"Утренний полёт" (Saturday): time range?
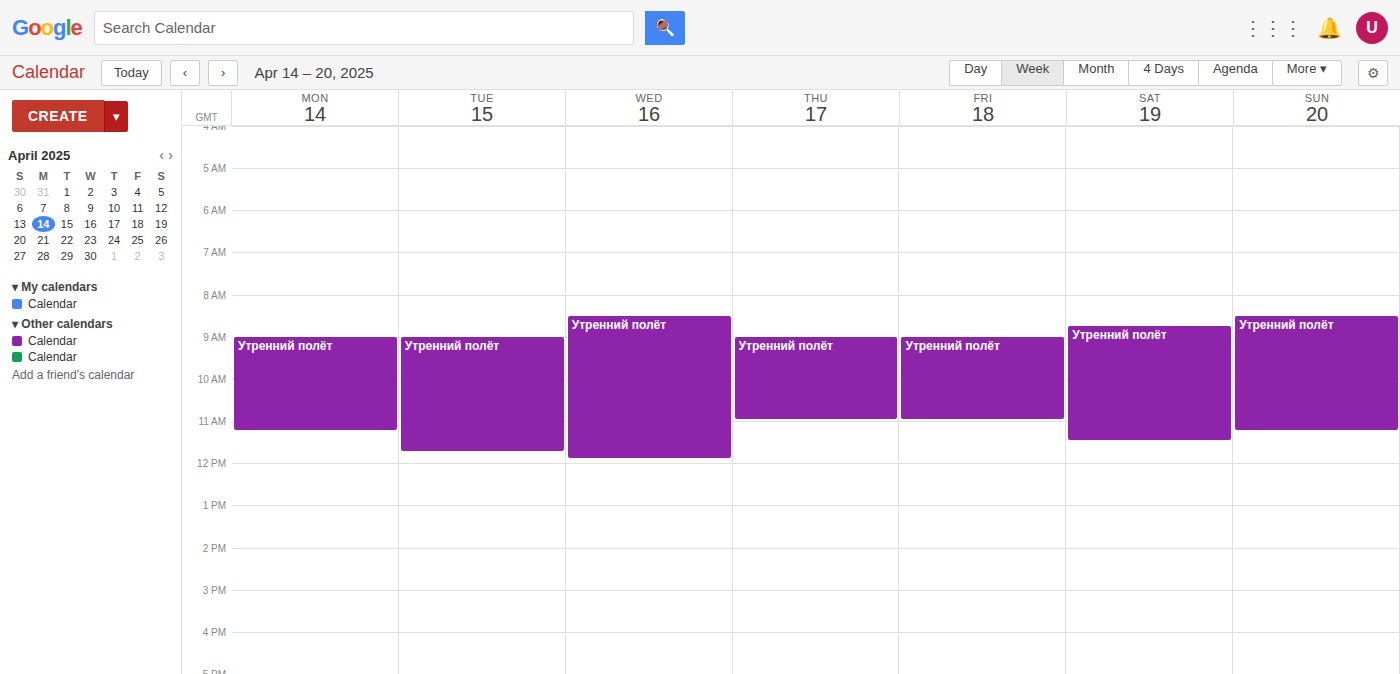
8:45 AM to 11:30 AM